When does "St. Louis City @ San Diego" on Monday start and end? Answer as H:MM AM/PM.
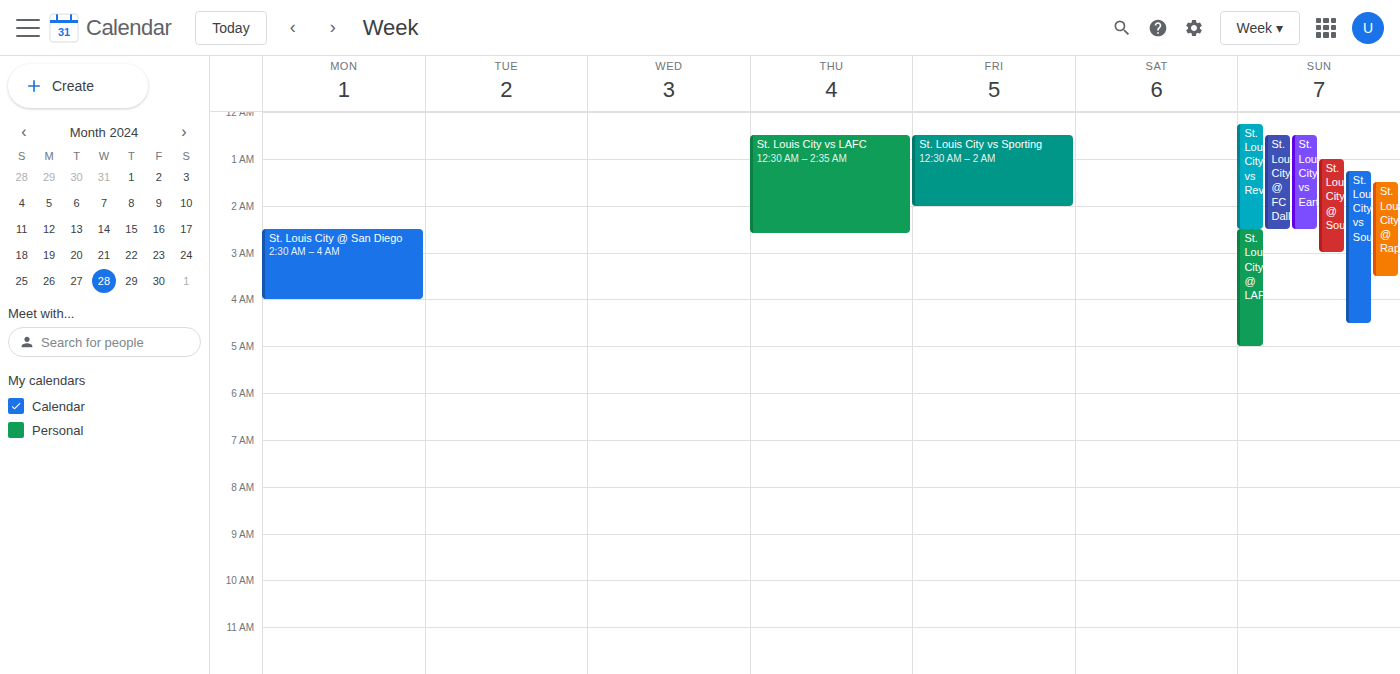
2:30 AM to 4:00 AM